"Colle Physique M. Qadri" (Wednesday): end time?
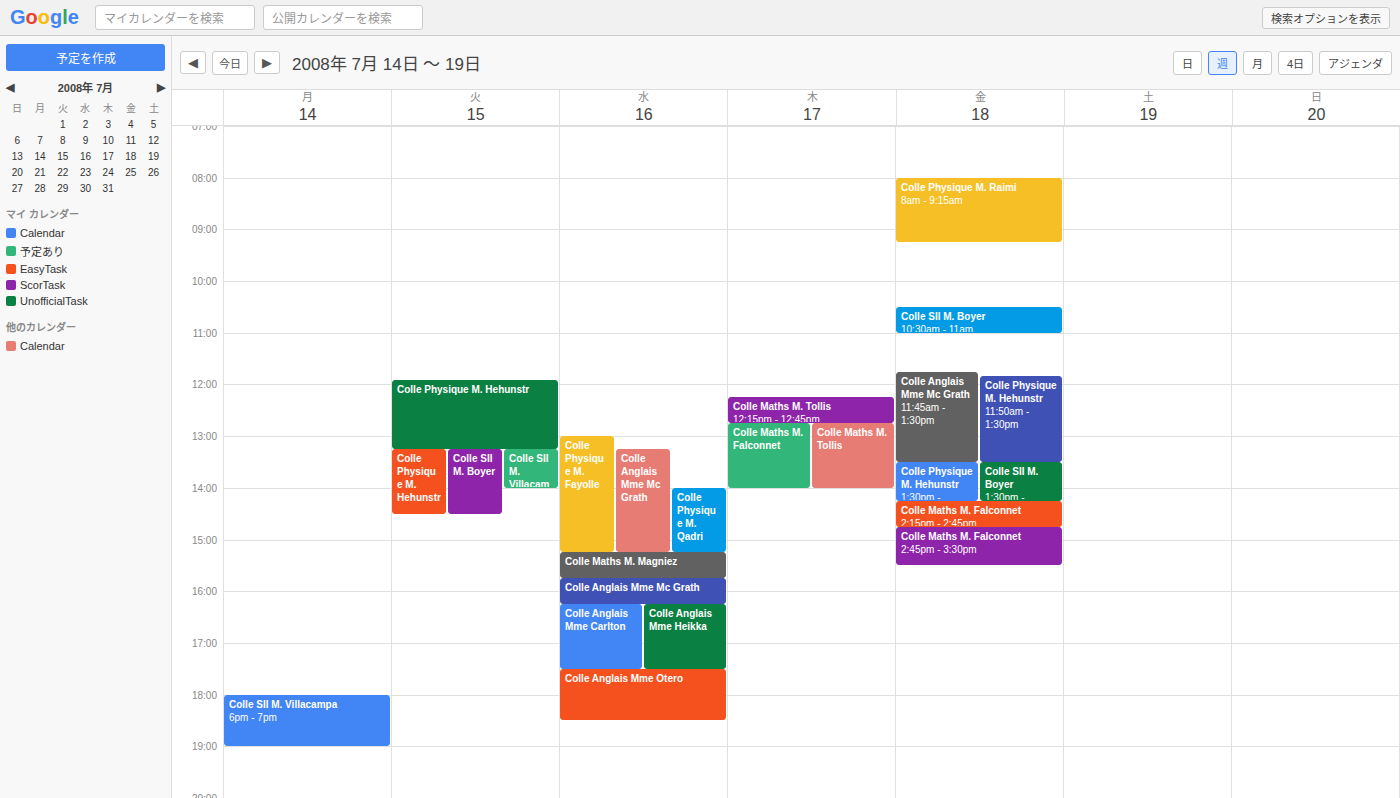
3:15 PM